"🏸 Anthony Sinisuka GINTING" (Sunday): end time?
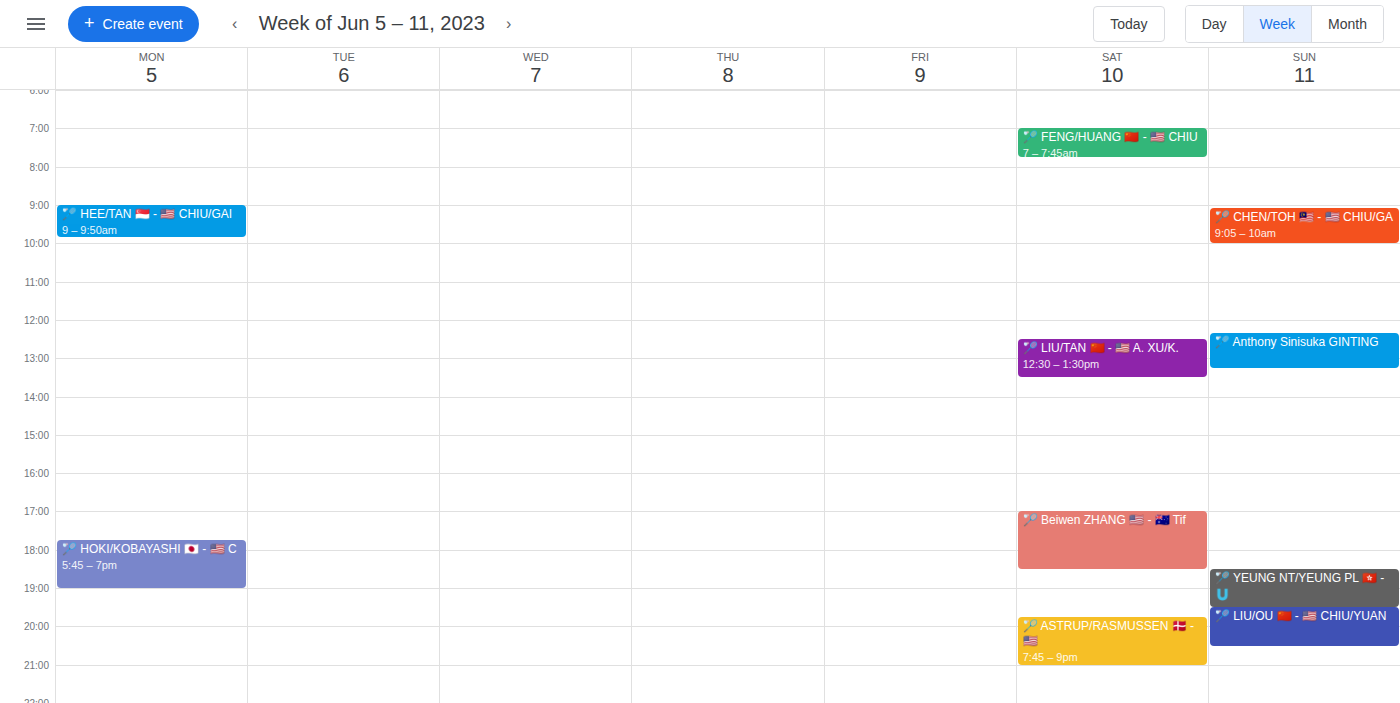
1:15 PM